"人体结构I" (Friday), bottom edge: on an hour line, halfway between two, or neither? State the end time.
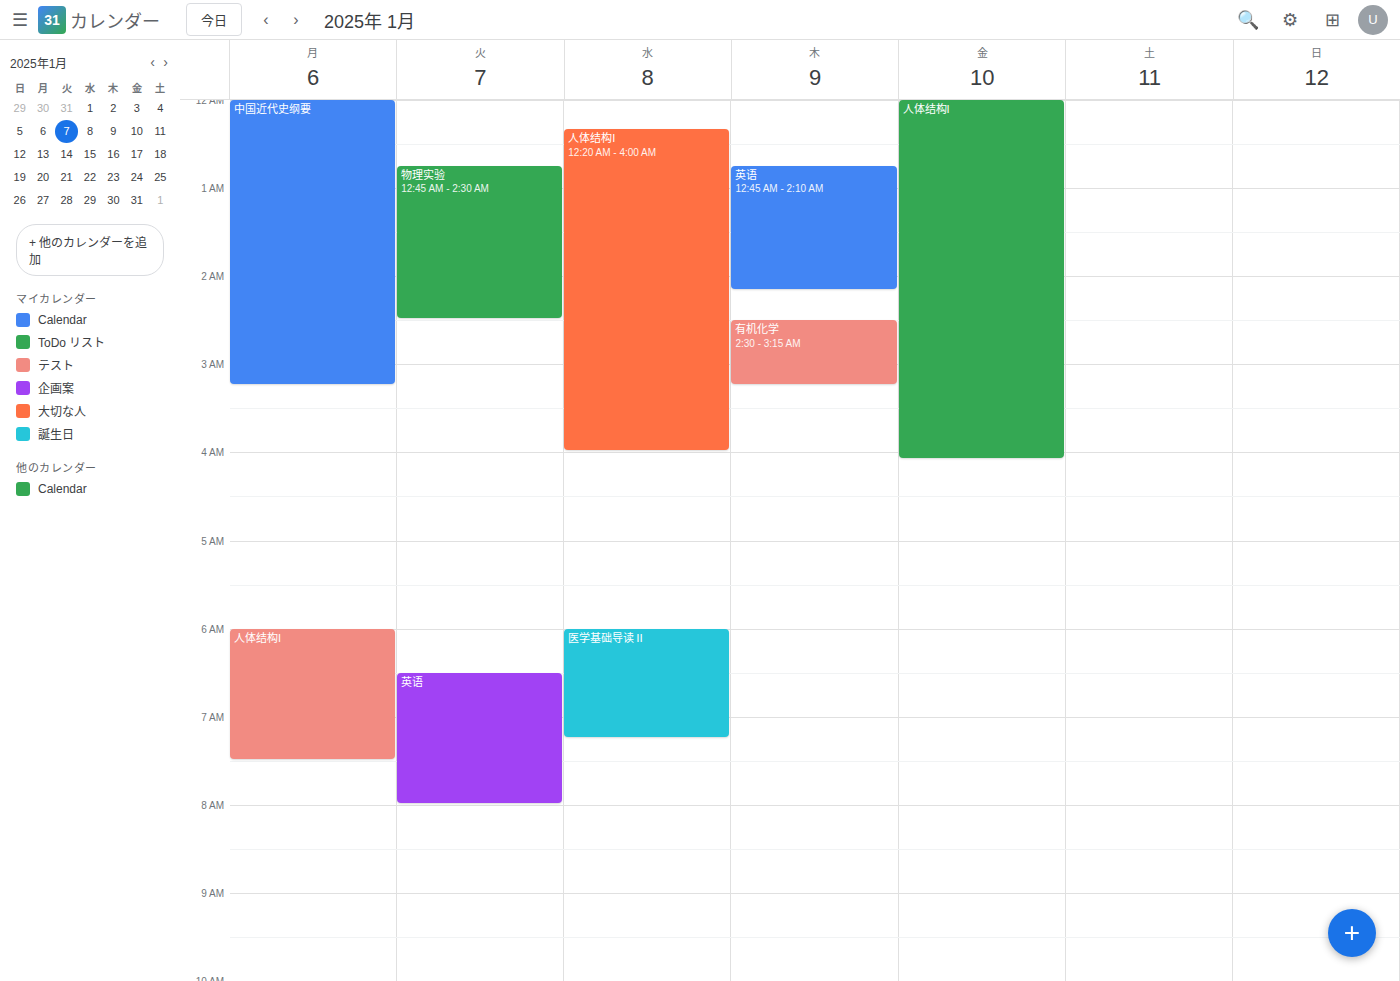
4:05 AM -- neither: 5 minutes below the 4 AM line and 55 minutes above the 5 AM line.